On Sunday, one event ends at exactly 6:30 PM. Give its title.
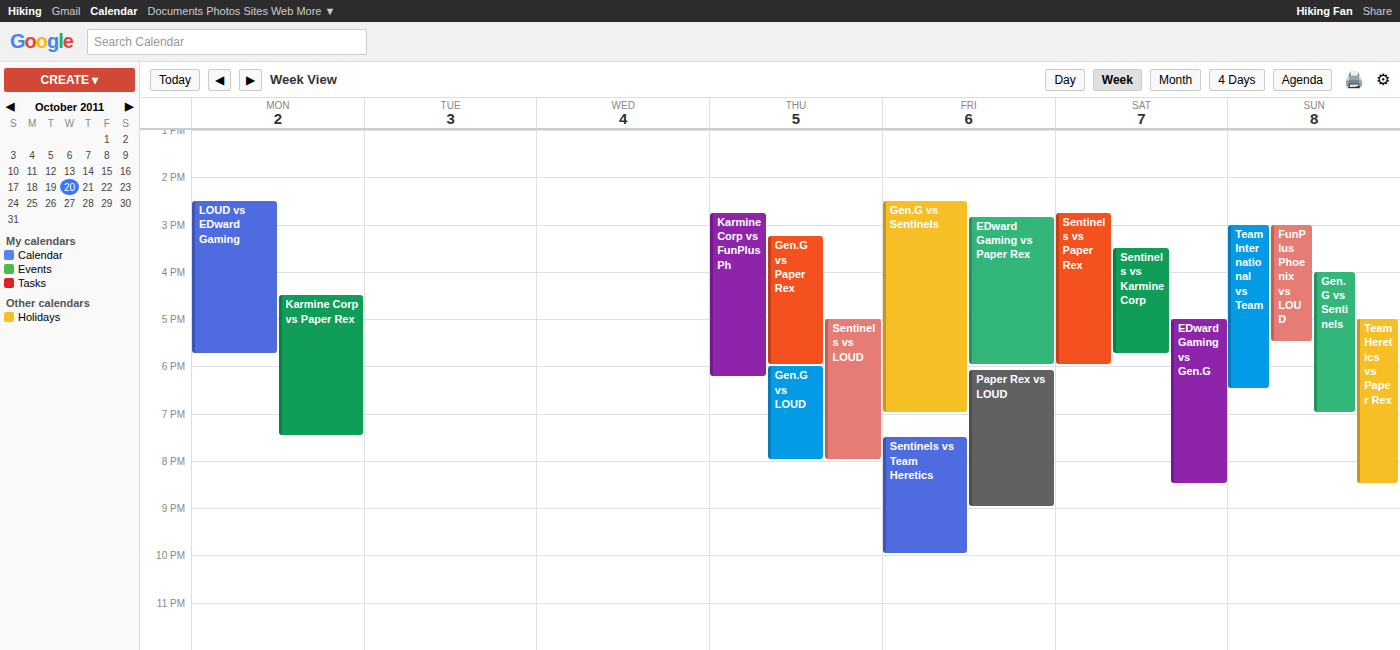
"Team International vs Team"